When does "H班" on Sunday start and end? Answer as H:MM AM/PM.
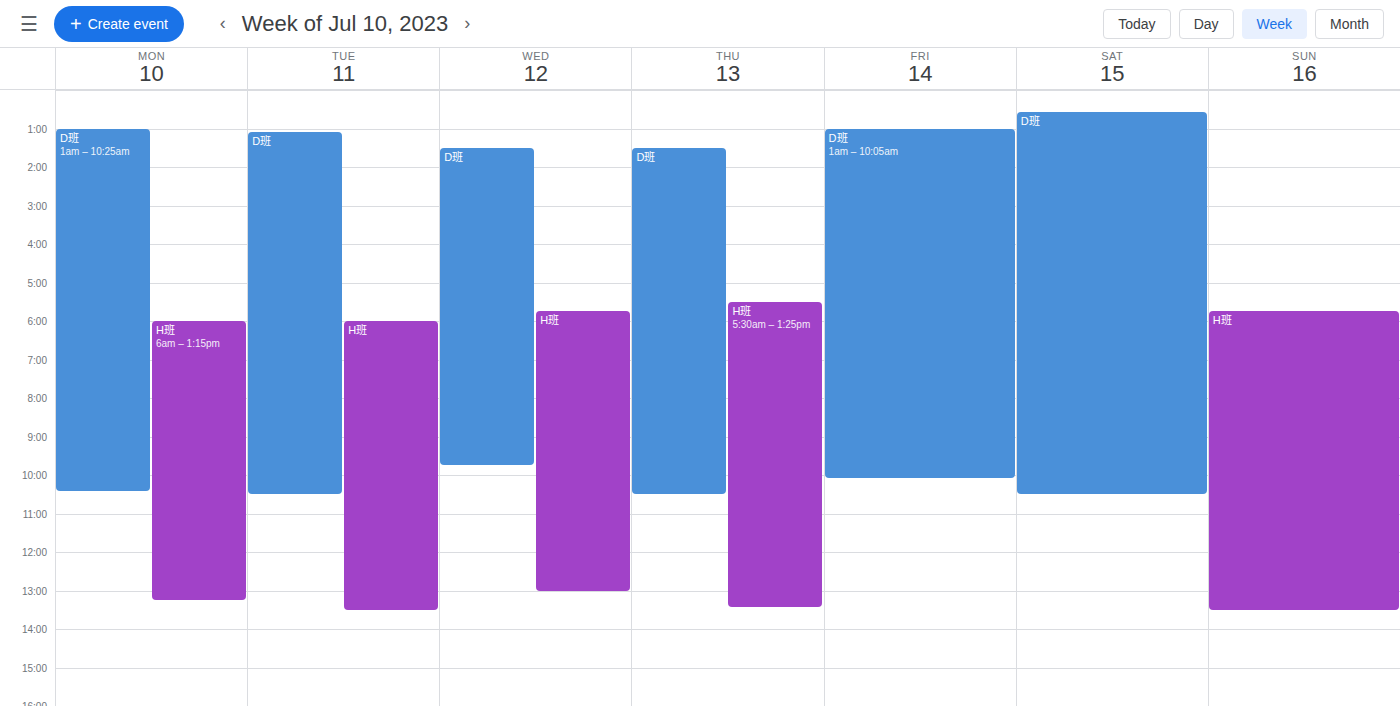
5:45 AM to 1:30 PM